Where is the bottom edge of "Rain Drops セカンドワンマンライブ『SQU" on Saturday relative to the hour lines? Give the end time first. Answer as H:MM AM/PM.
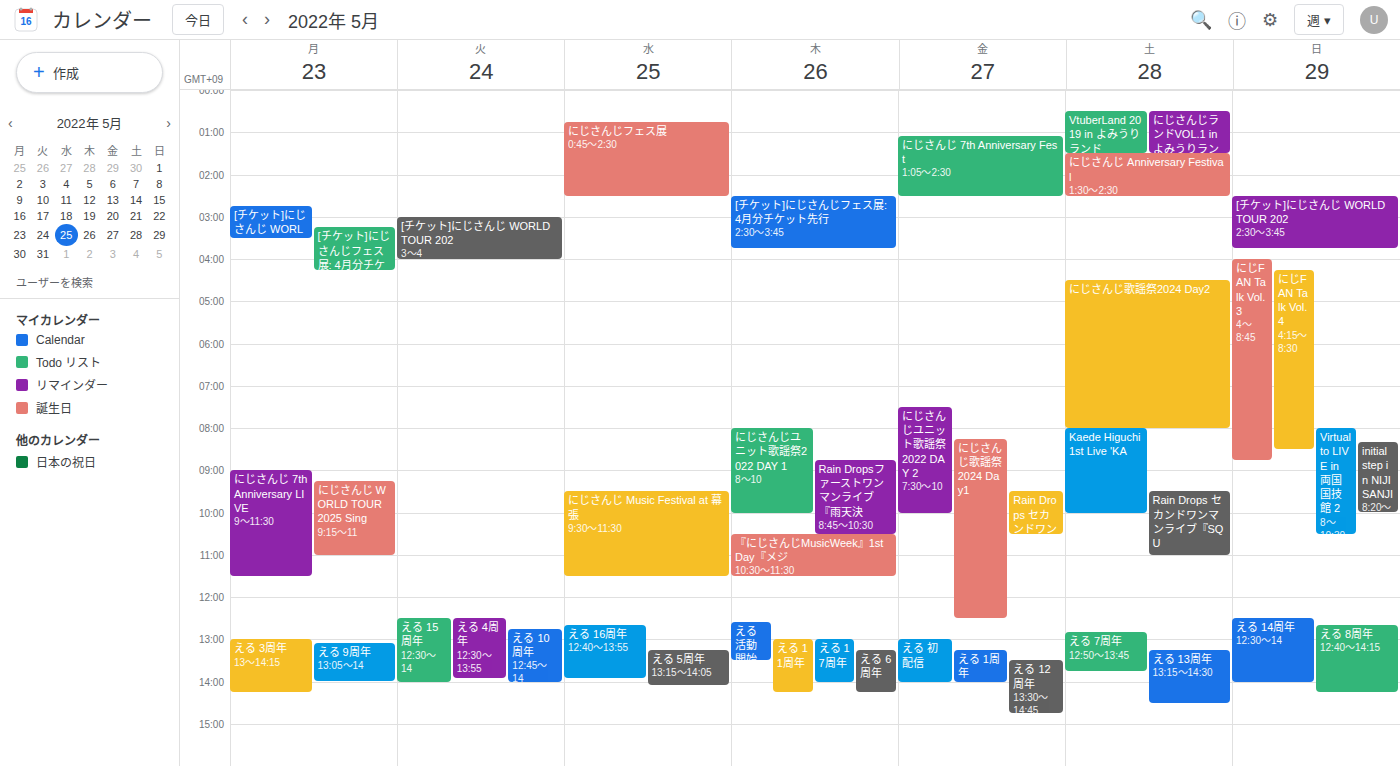
11:00 AM -- exactly on the 11 AM line.